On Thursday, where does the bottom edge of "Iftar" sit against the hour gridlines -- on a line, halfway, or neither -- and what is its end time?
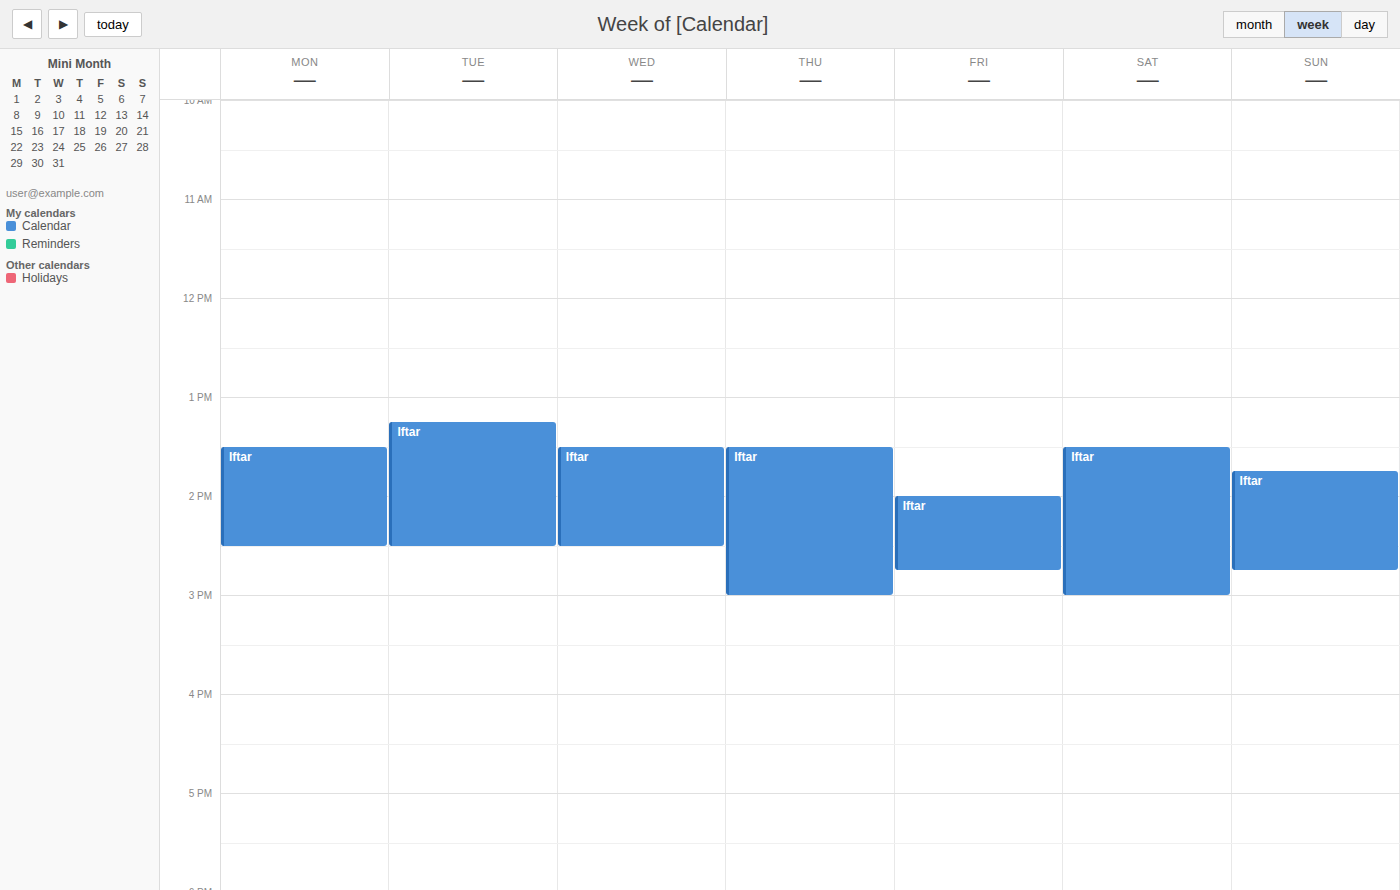
3:00 PM -- exactly on the 3 PM line.